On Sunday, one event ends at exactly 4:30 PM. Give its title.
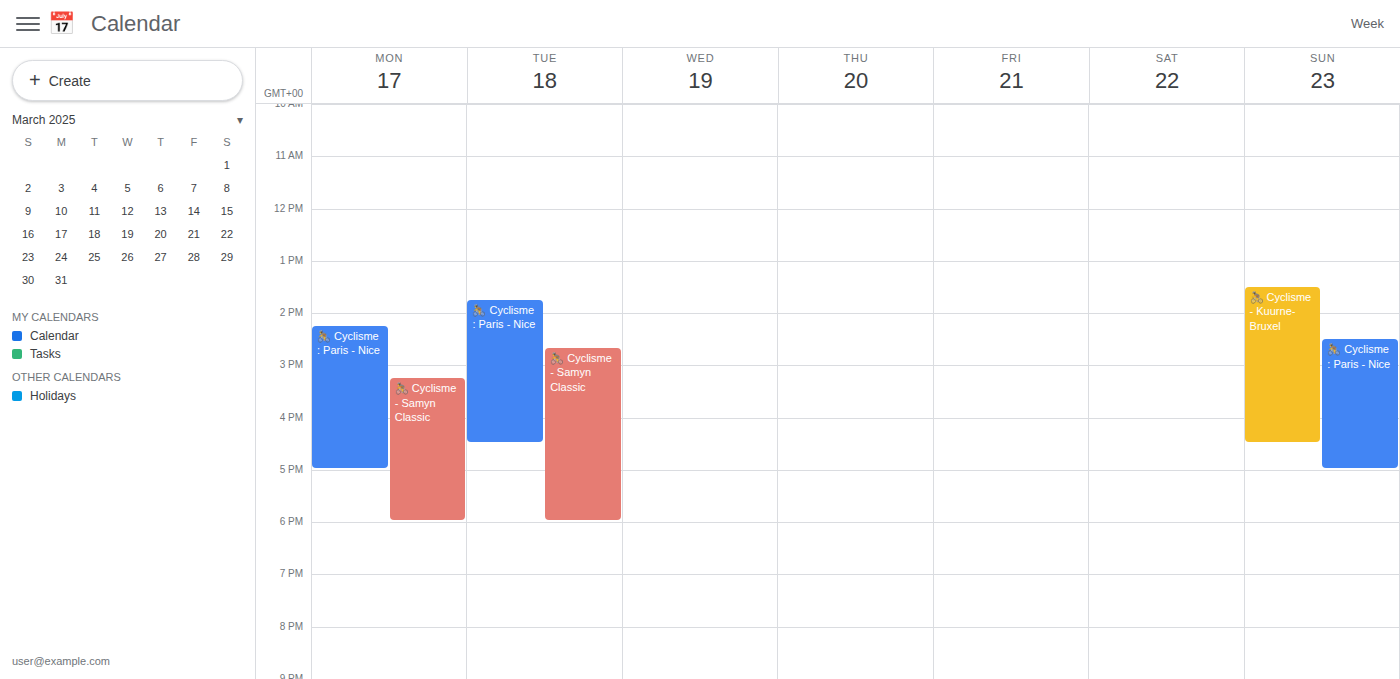
"🚴 Cyclisme - Kuurne-Bruxel"